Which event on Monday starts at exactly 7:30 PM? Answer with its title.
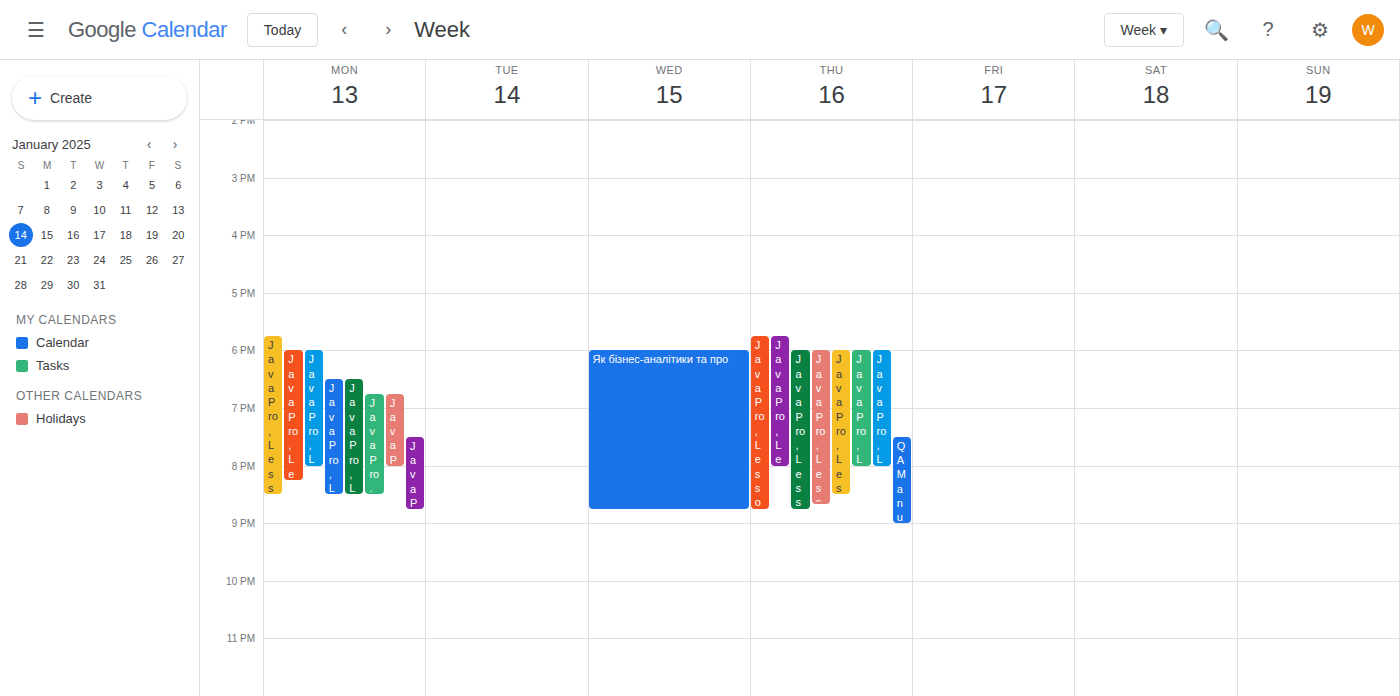
"Java Pro, Lesson № 39"